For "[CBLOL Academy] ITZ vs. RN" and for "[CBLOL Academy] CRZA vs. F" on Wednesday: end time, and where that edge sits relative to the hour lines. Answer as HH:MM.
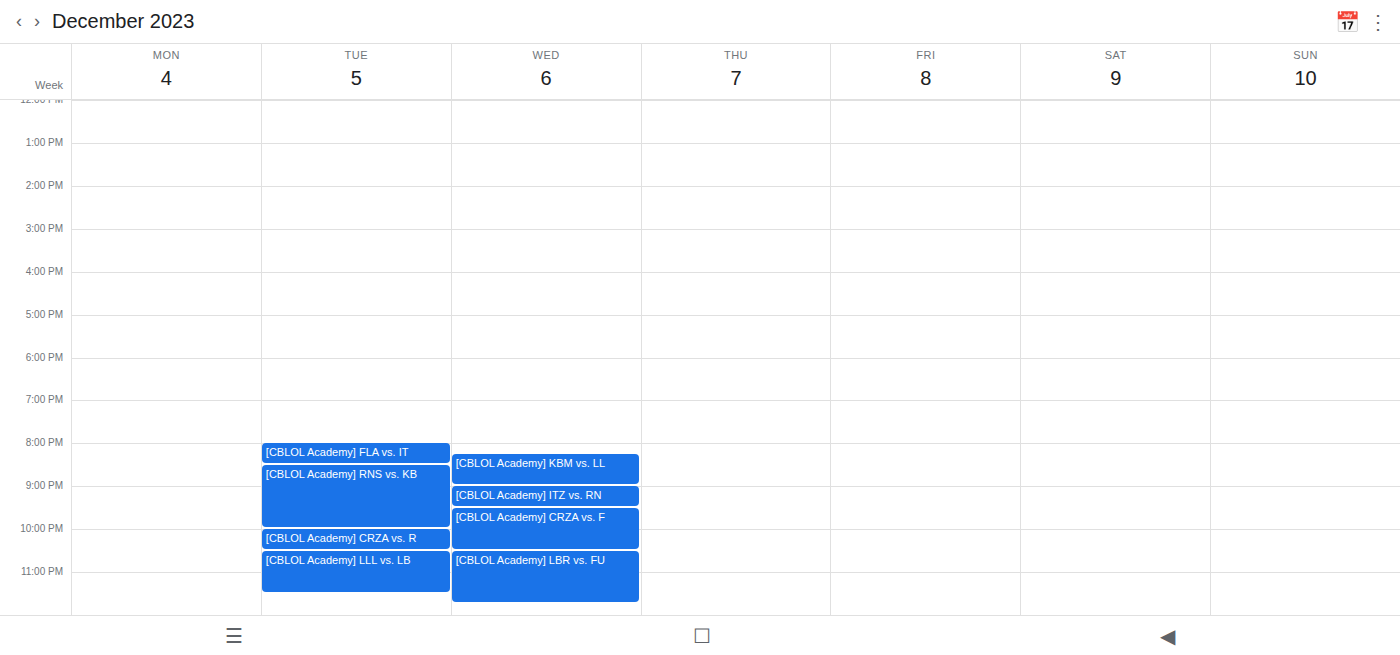
"[CBLOL Academy] ITZ vs. RN": 21:30, halfway between the 21:00 and 22:00 lines. "[CBLOL Academy] CRZA vs. F": 22:30, halfway between the 22:00 and 23:00 lines.